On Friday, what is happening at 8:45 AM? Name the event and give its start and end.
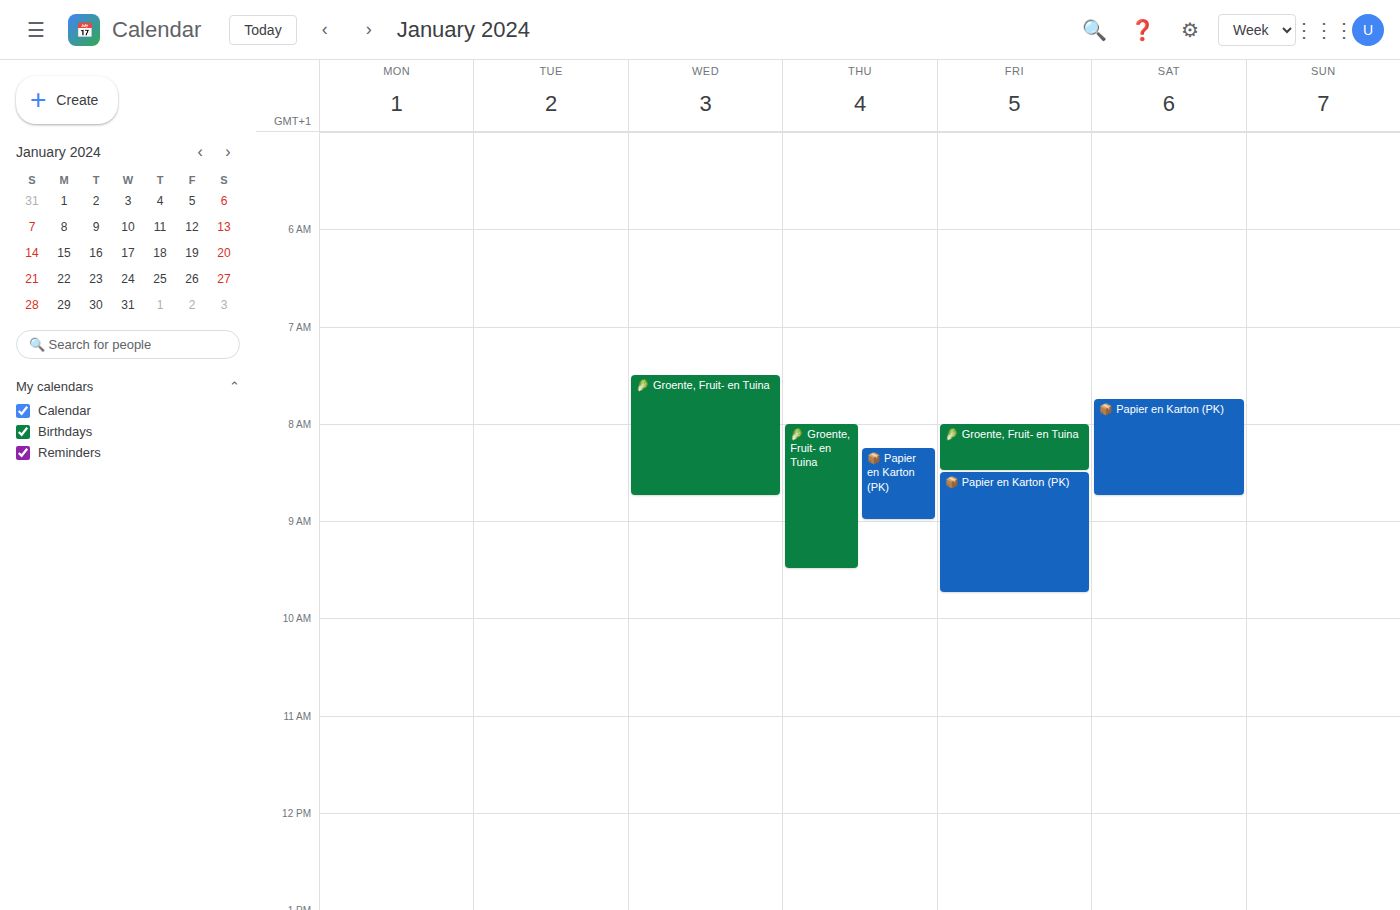
"📦 Papier en Karton (PK)", 8:30 AM to 9:45 AM